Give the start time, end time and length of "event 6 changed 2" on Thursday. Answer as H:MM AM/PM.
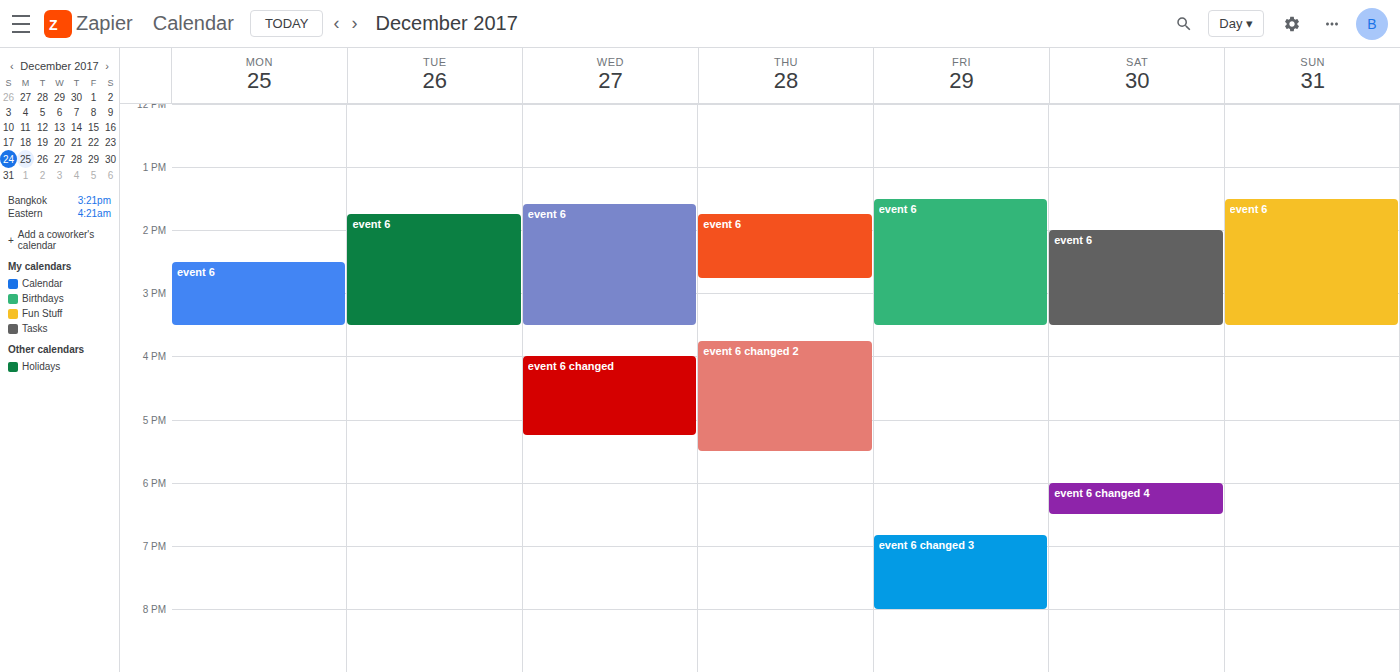
3:45 PM to 5:30 PM, 1 hour 45 minutes